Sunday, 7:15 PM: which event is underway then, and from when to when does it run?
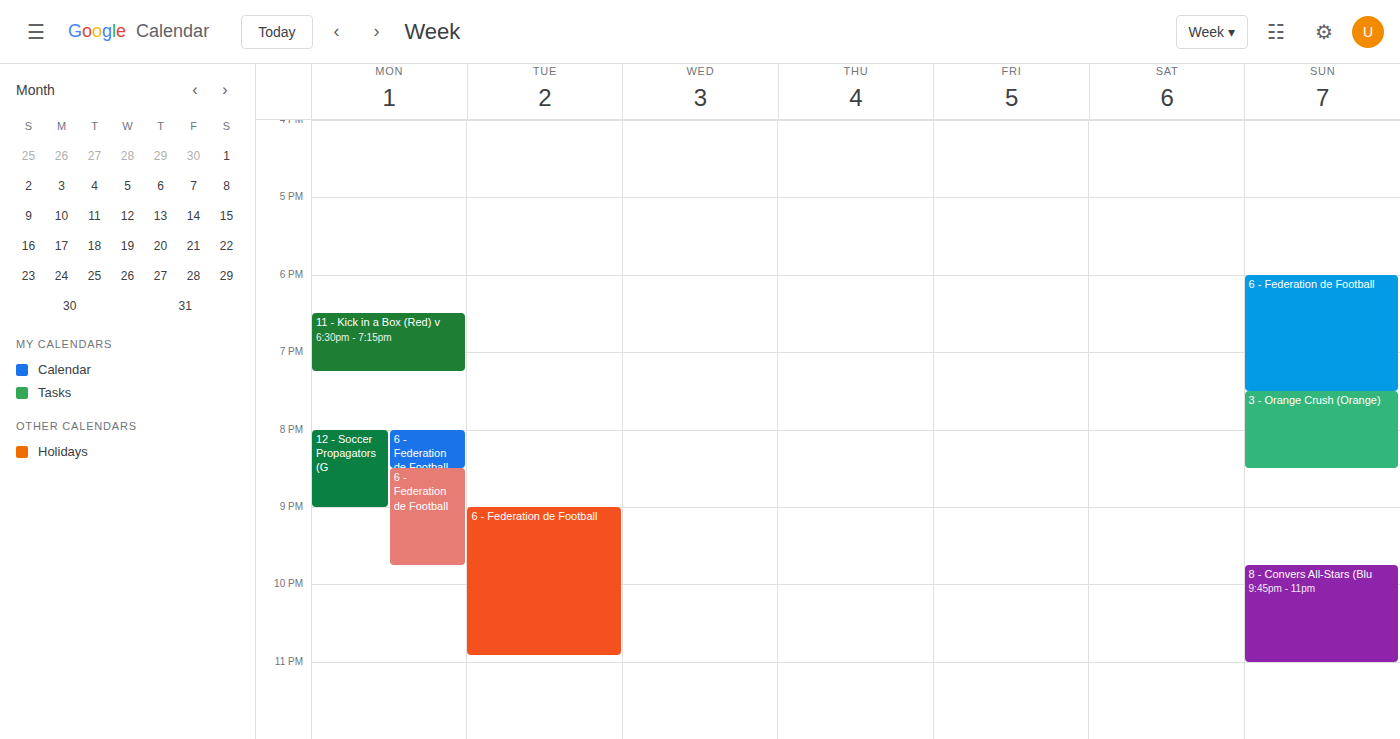
"6 - Federation de Football", 6:00 PM to 7:30 PM